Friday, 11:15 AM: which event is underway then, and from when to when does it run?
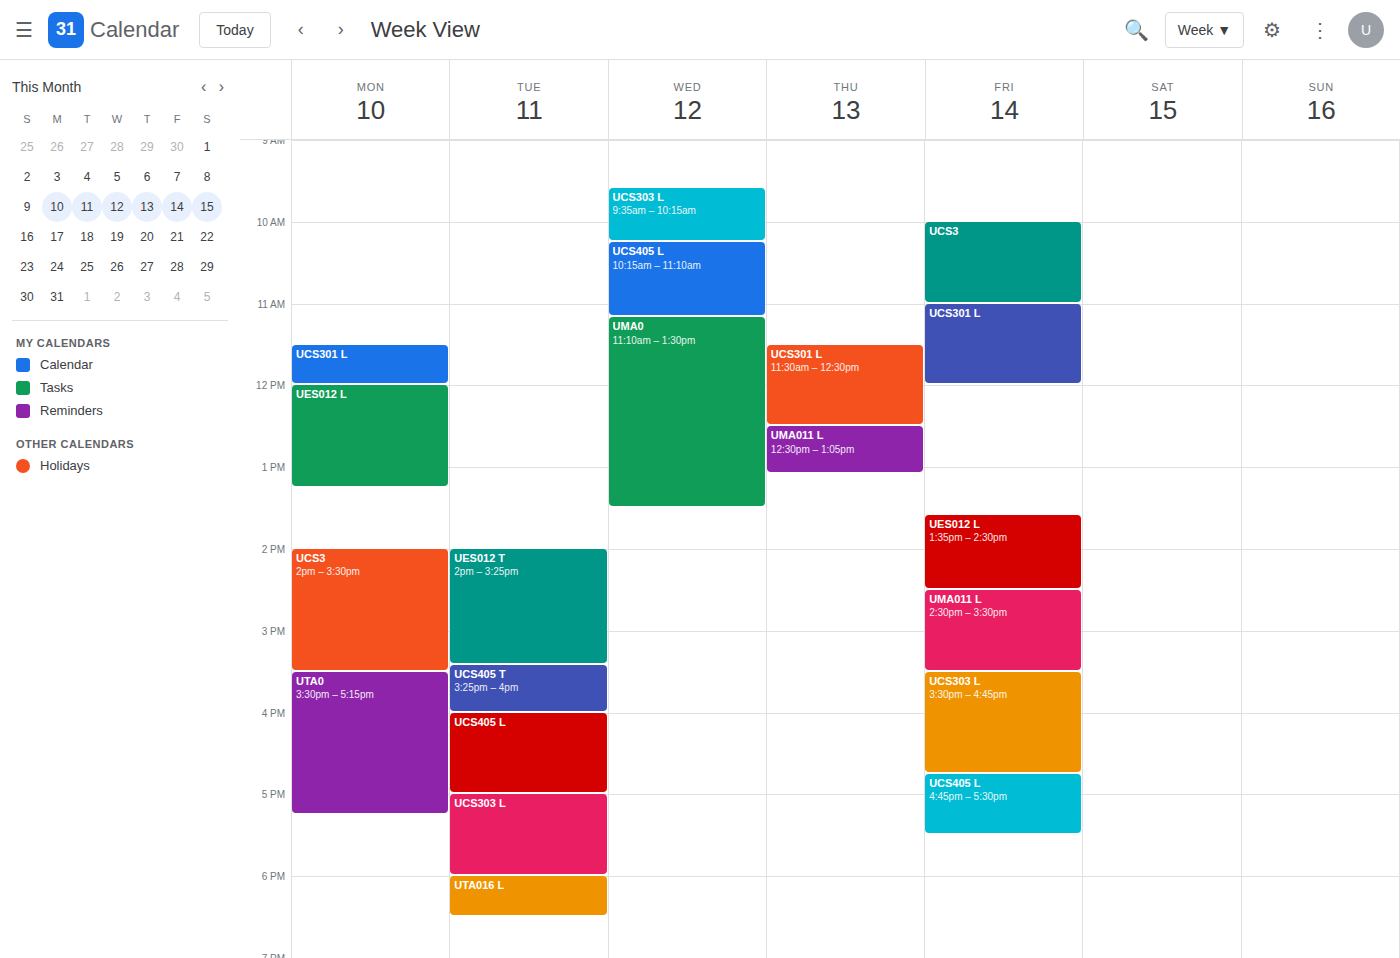
"UCS301 L", 11:00 AM to 12:00 PM